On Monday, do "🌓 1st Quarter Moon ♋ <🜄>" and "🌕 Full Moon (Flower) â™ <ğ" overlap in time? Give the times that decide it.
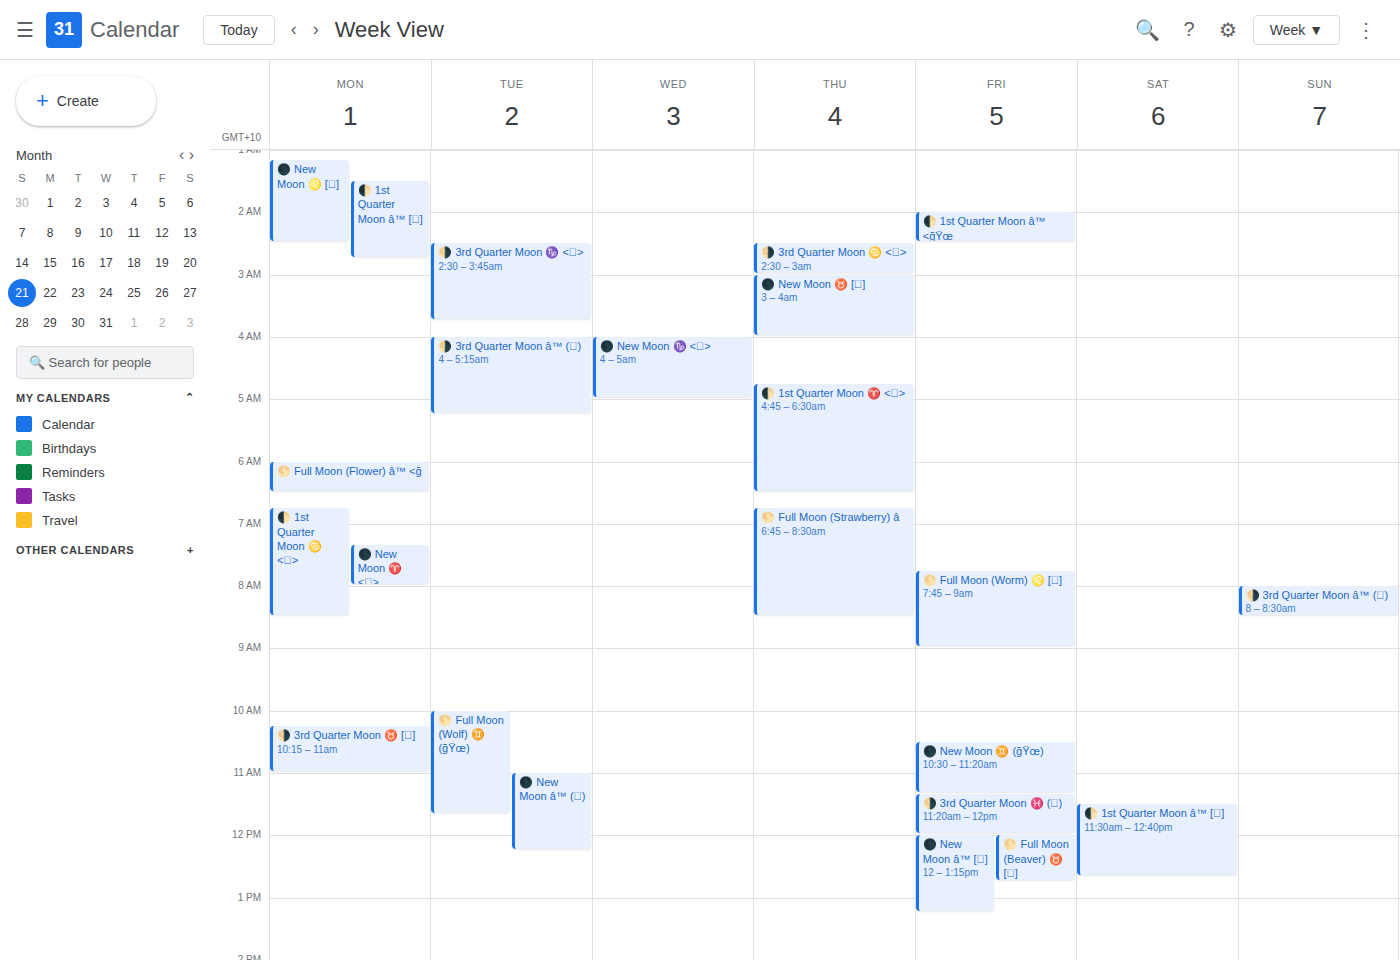
"🌕 Full Moon (Flower) â™ <ğ" ends at 6:30 AM and "🌓 1st Quarter Moon ♋ <🜄>" starts at 6:45 AM -- no overlap.